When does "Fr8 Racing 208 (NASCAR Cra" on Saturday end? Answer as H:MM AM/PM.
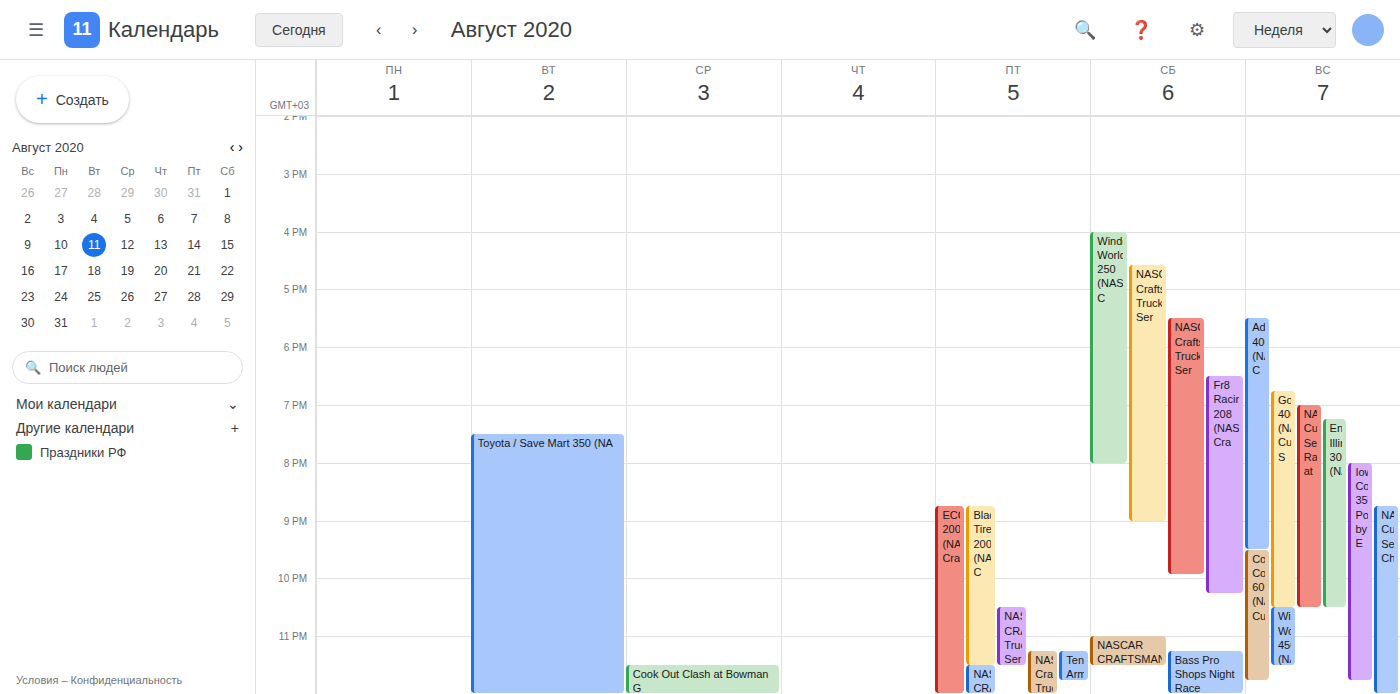
10:15 PM